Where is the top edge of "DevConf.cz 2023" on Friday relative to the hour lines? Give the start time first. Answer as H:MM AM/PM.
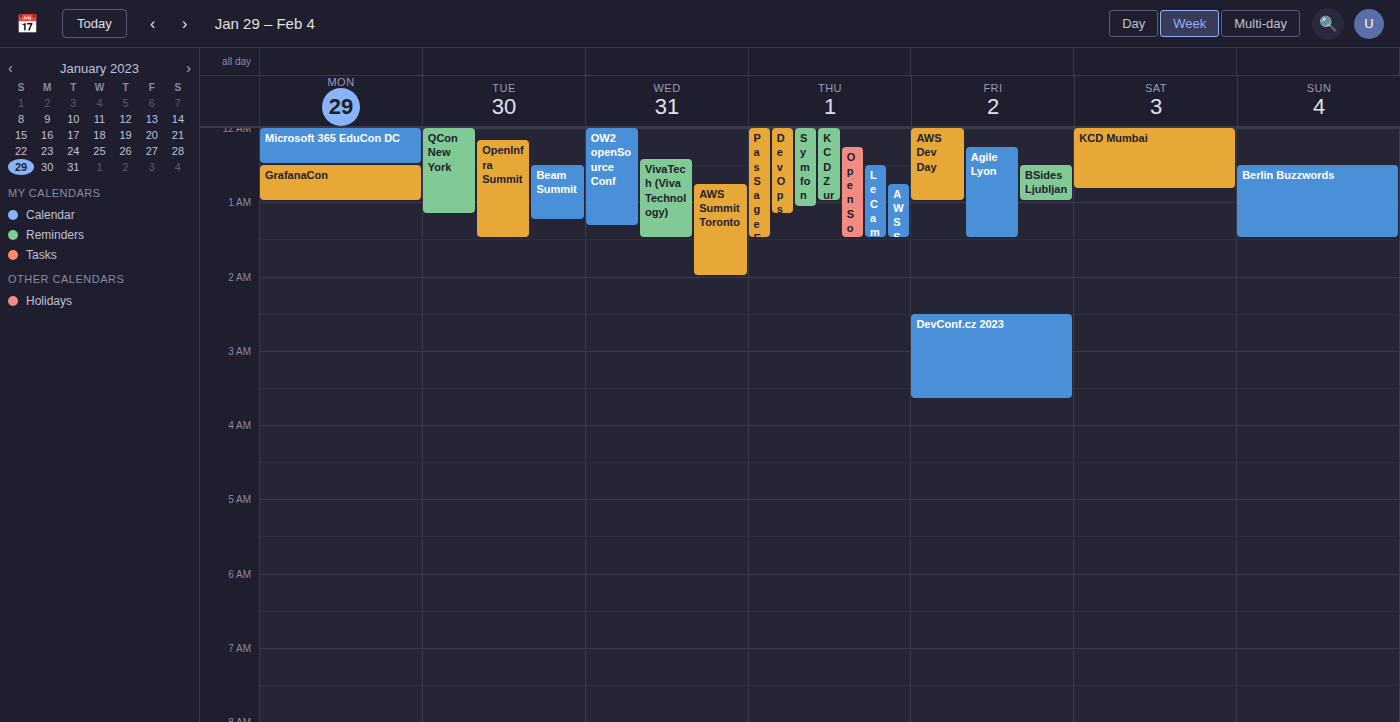
2:30 AM -- halfway between the 2 AM and 3 AM lines.